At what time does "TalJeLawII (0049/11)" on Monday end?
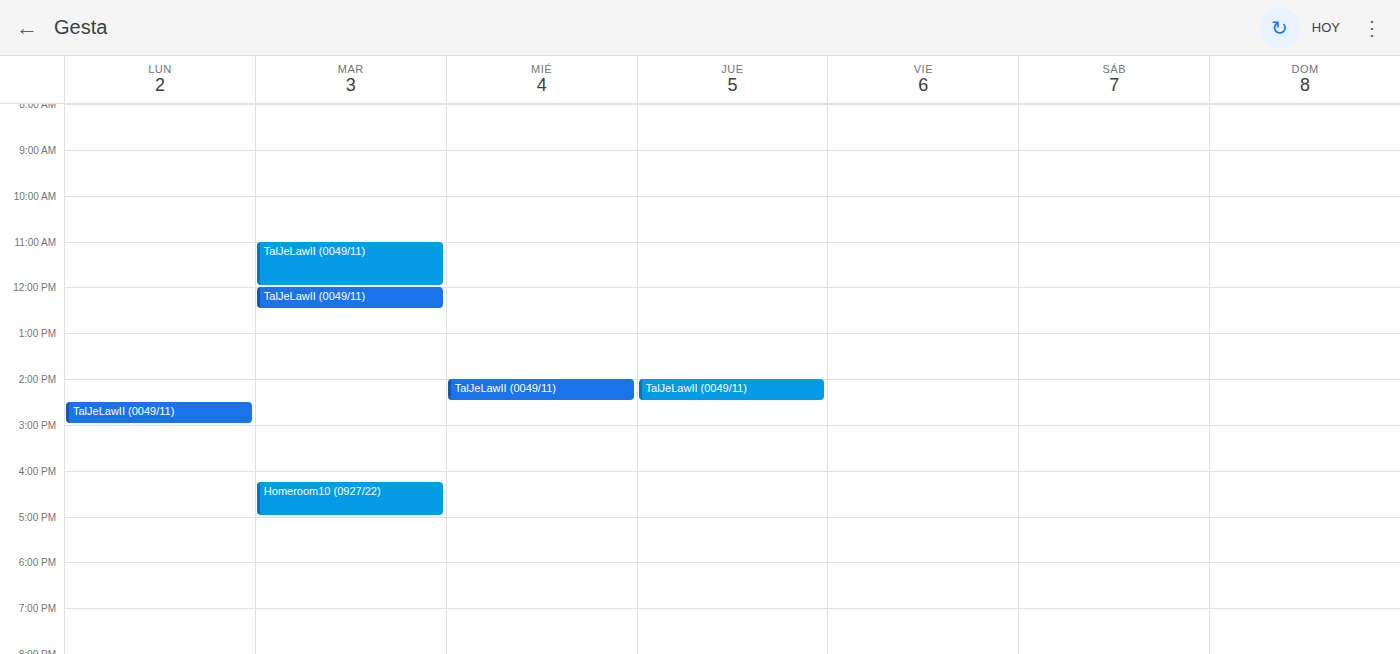
3:00 PM